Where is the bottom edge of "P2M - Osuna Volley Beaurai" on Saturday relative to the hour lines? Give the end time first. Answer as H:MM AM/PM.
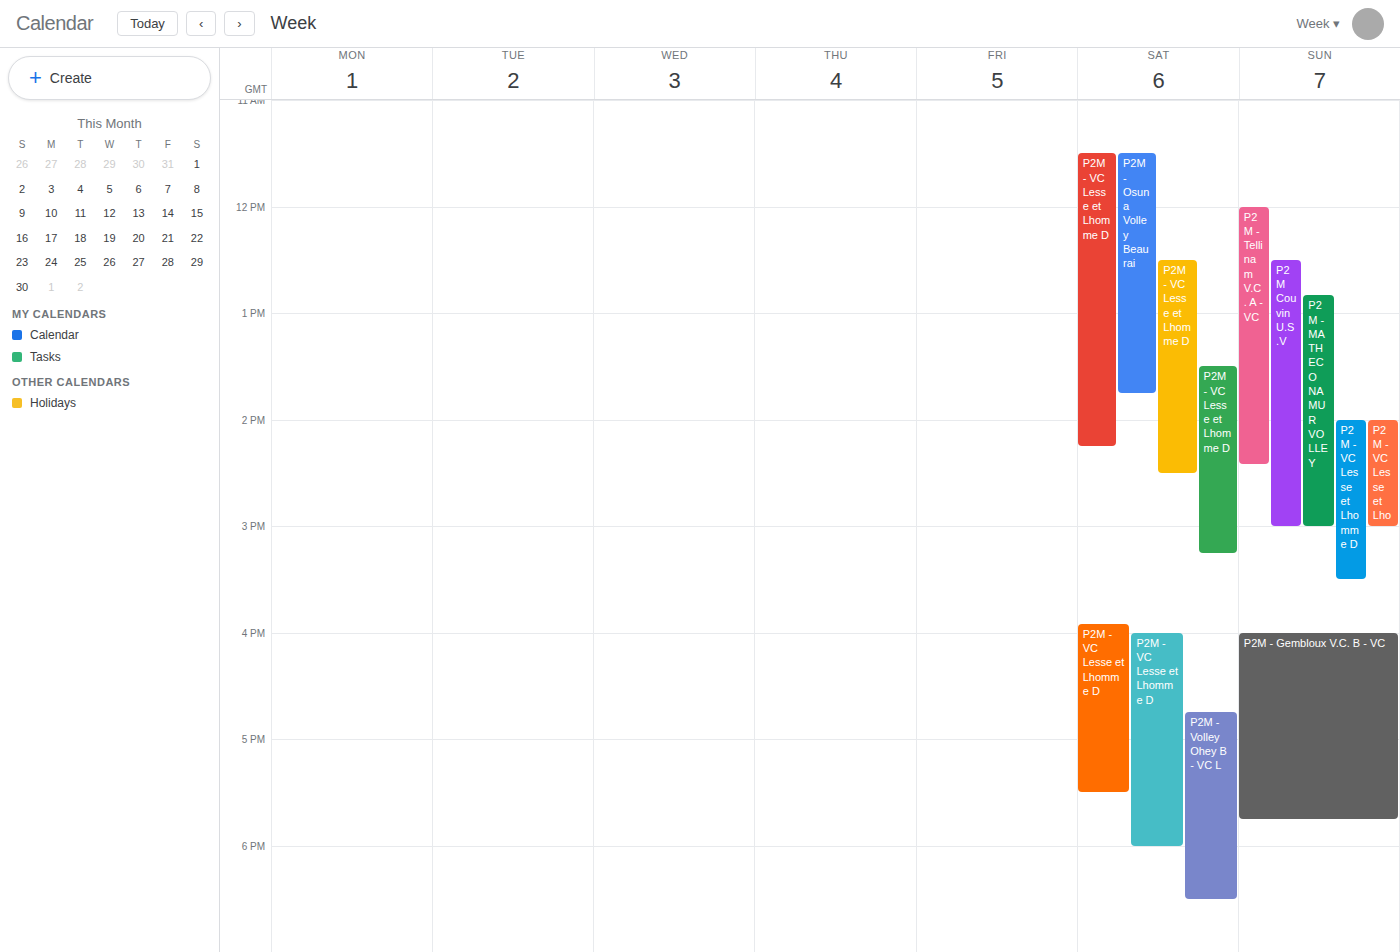
1:45 PM -- neither: three quarters of the way from the 1 PM line to the 2 PM line.